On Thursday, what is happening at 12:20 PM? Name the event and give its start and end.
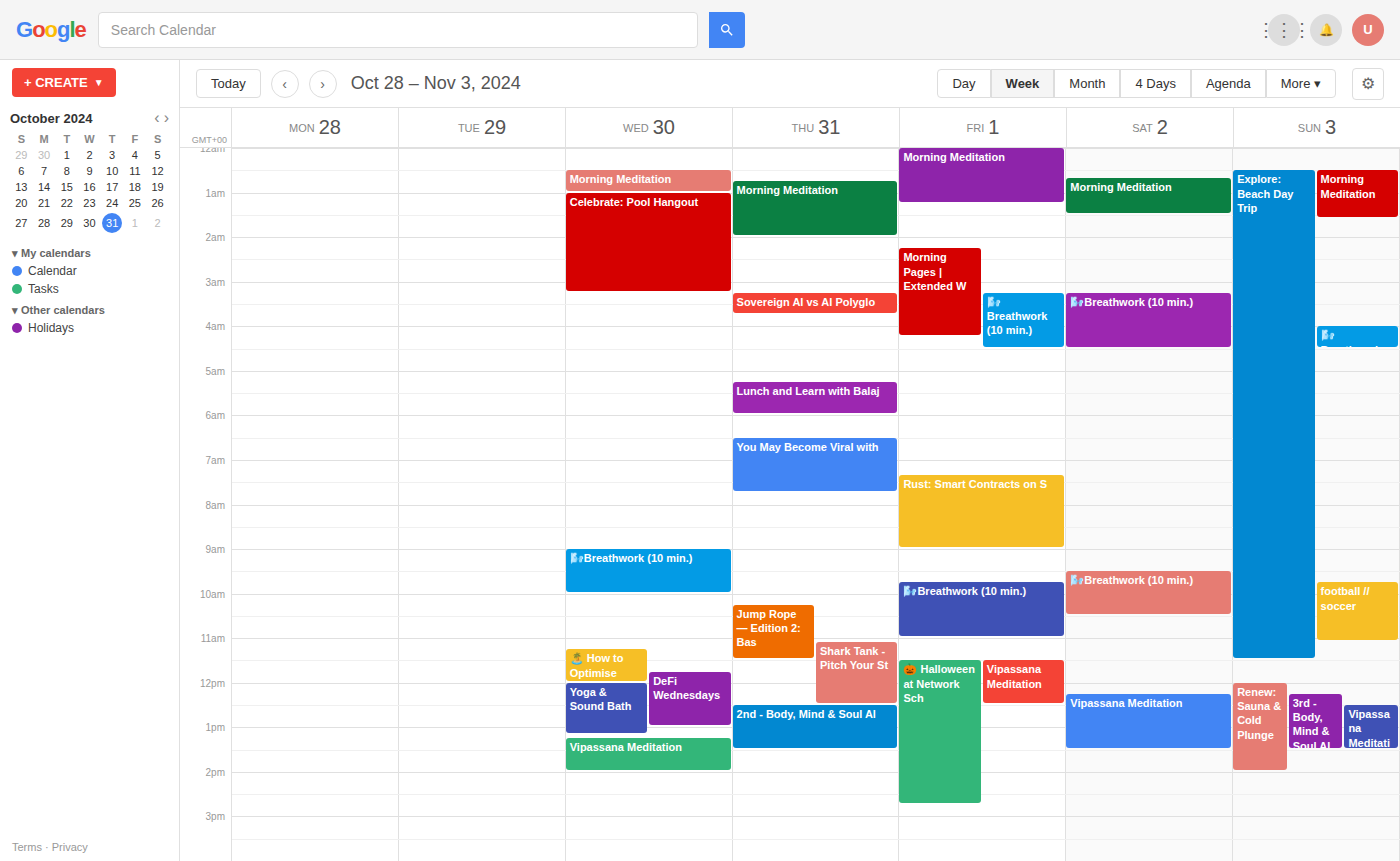
"Shark Tank - Pitch Your St", 11:05 AM to 12:30 PM